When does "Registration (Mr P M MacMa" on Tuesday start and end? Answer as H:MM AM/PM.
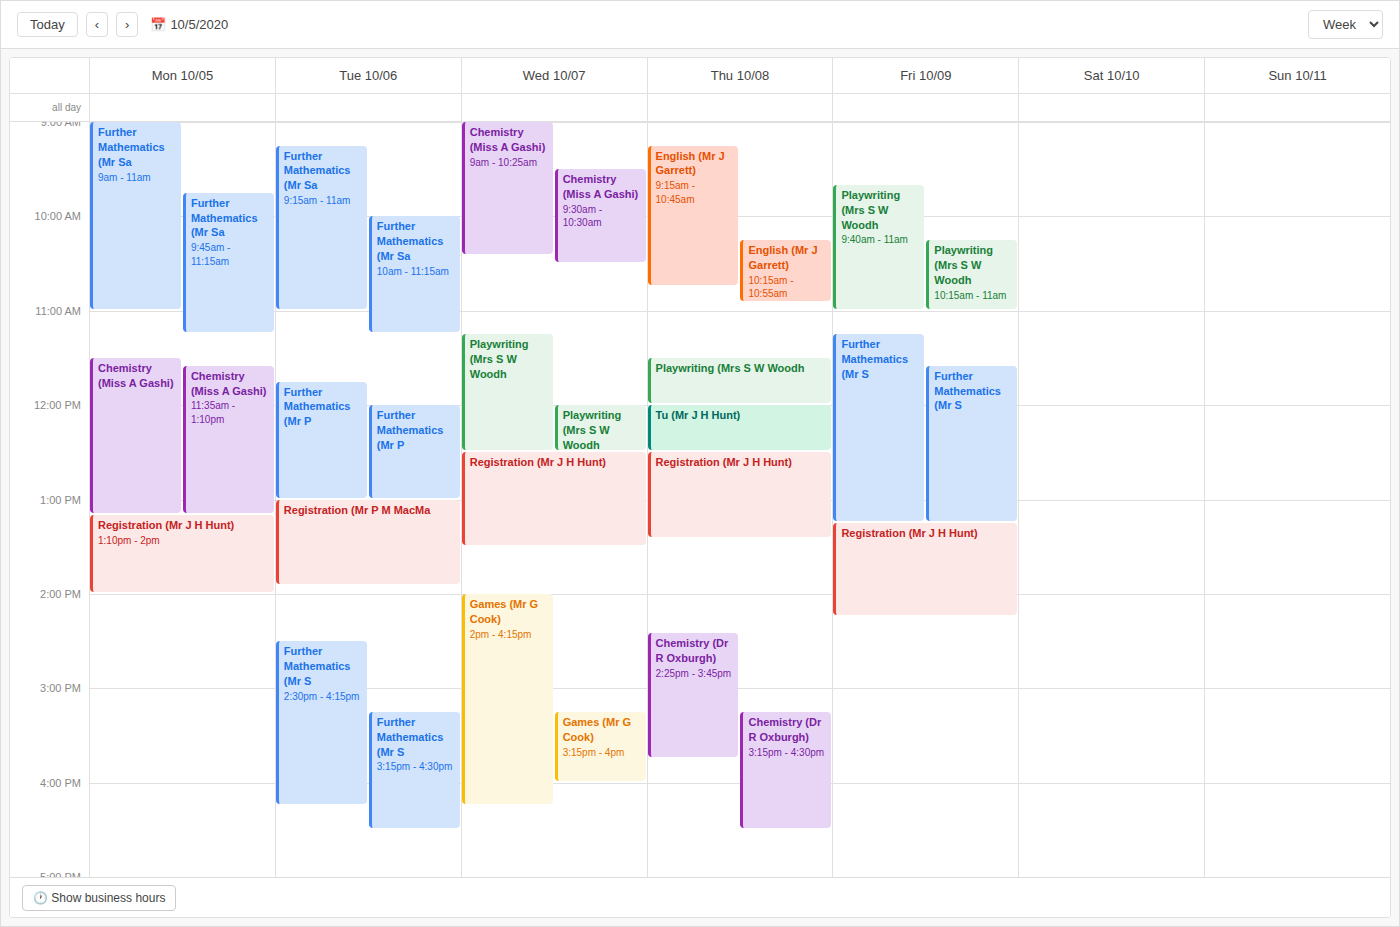
1:00 PM to 1:55 PM